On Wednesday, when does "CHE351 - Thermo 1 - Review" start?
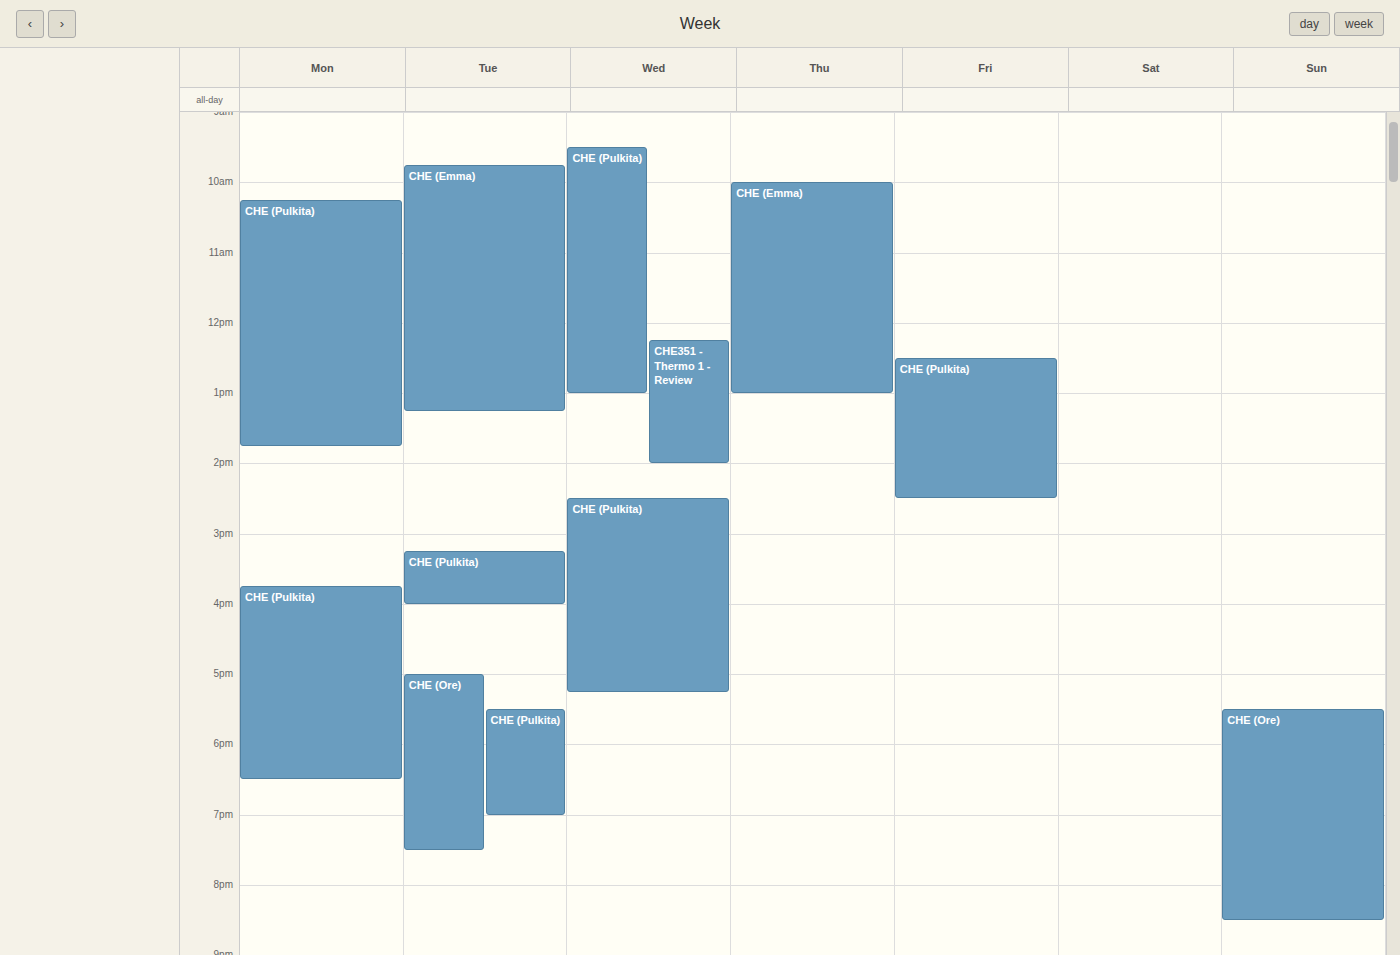
12:15